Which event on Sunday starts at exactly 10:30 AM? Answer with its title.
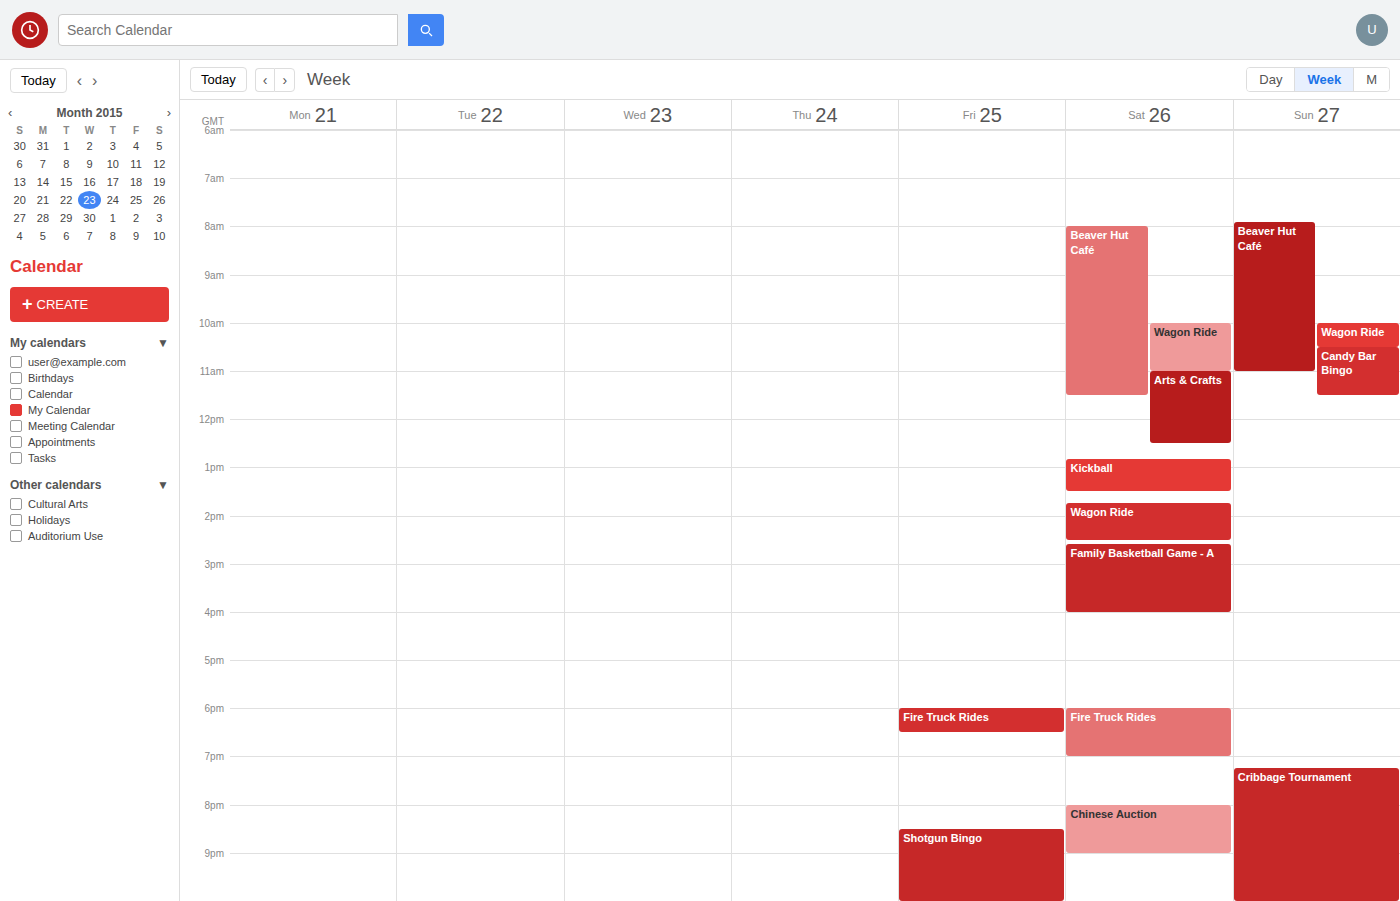
"Candy Bar Bingo"